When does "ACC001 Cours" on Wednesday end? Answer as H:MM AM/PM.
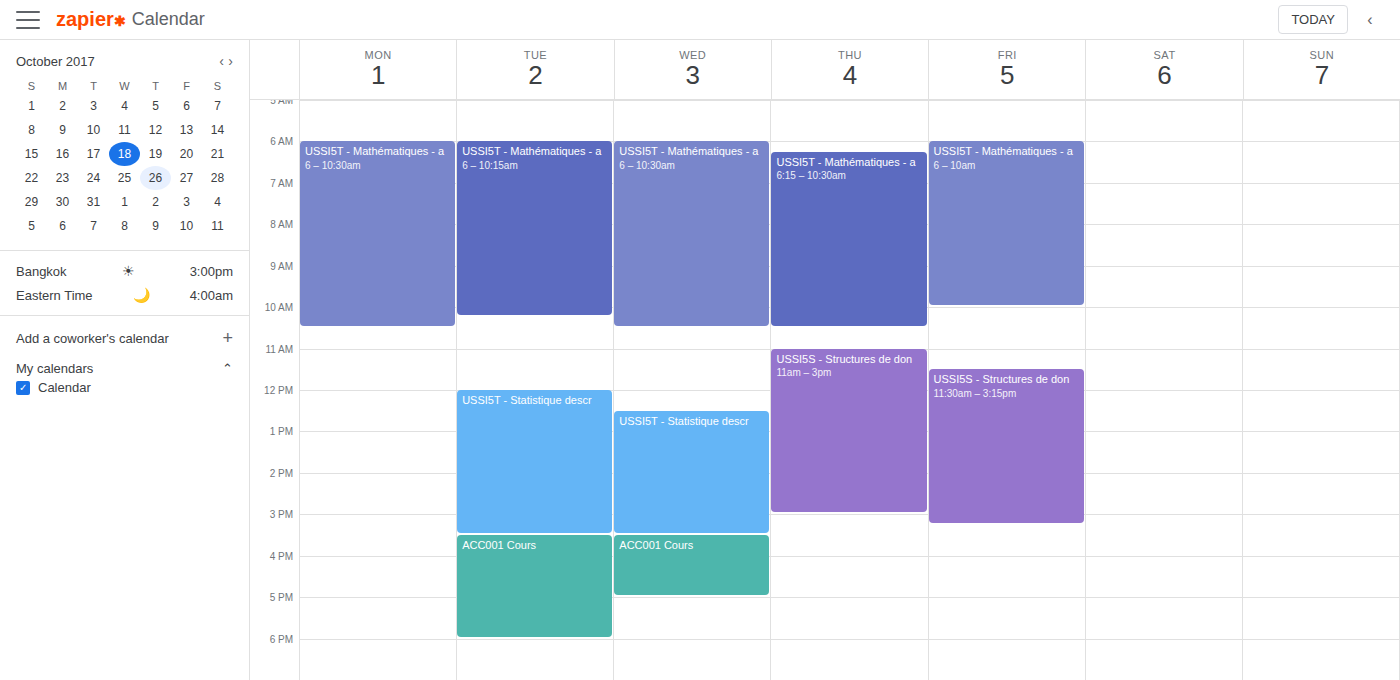
5:00 PM